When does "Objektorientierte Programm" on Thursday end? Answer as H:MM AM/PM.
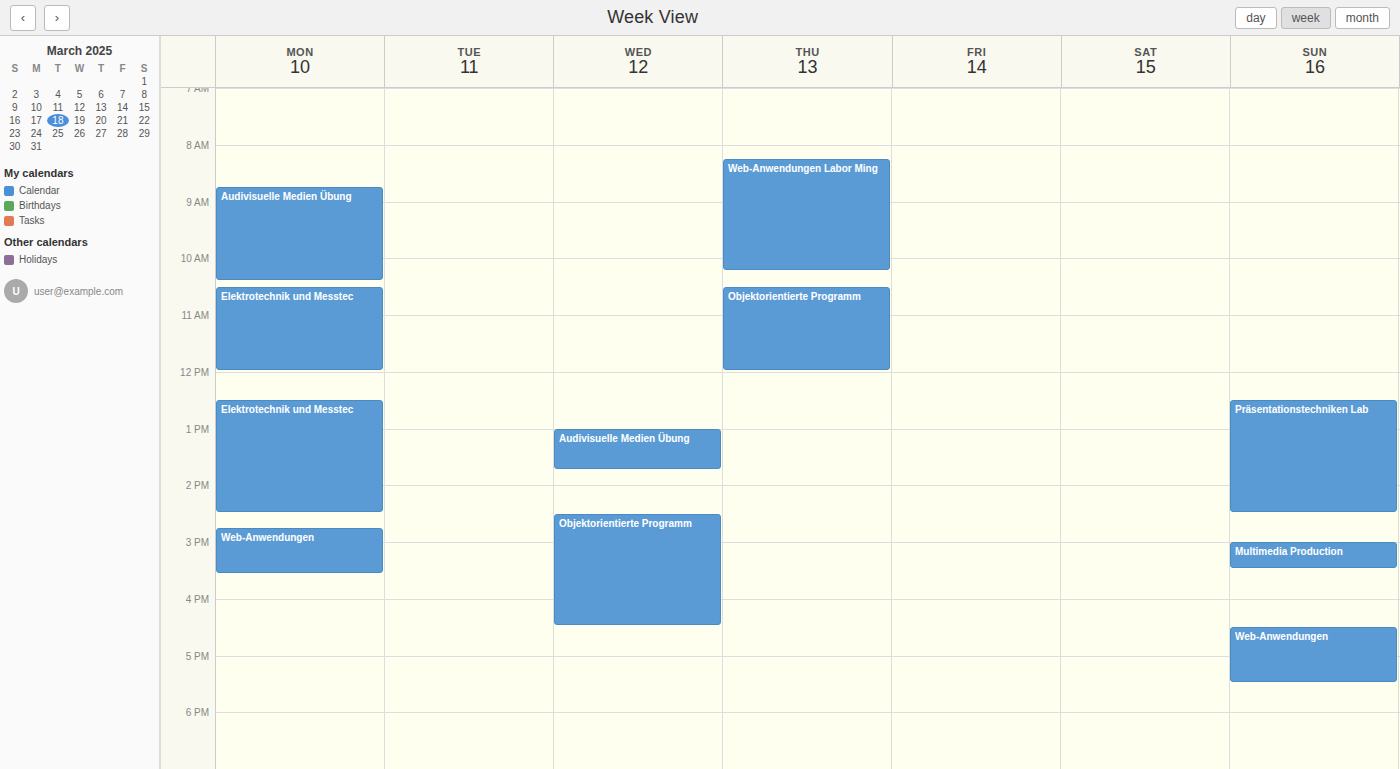
12:00 PM